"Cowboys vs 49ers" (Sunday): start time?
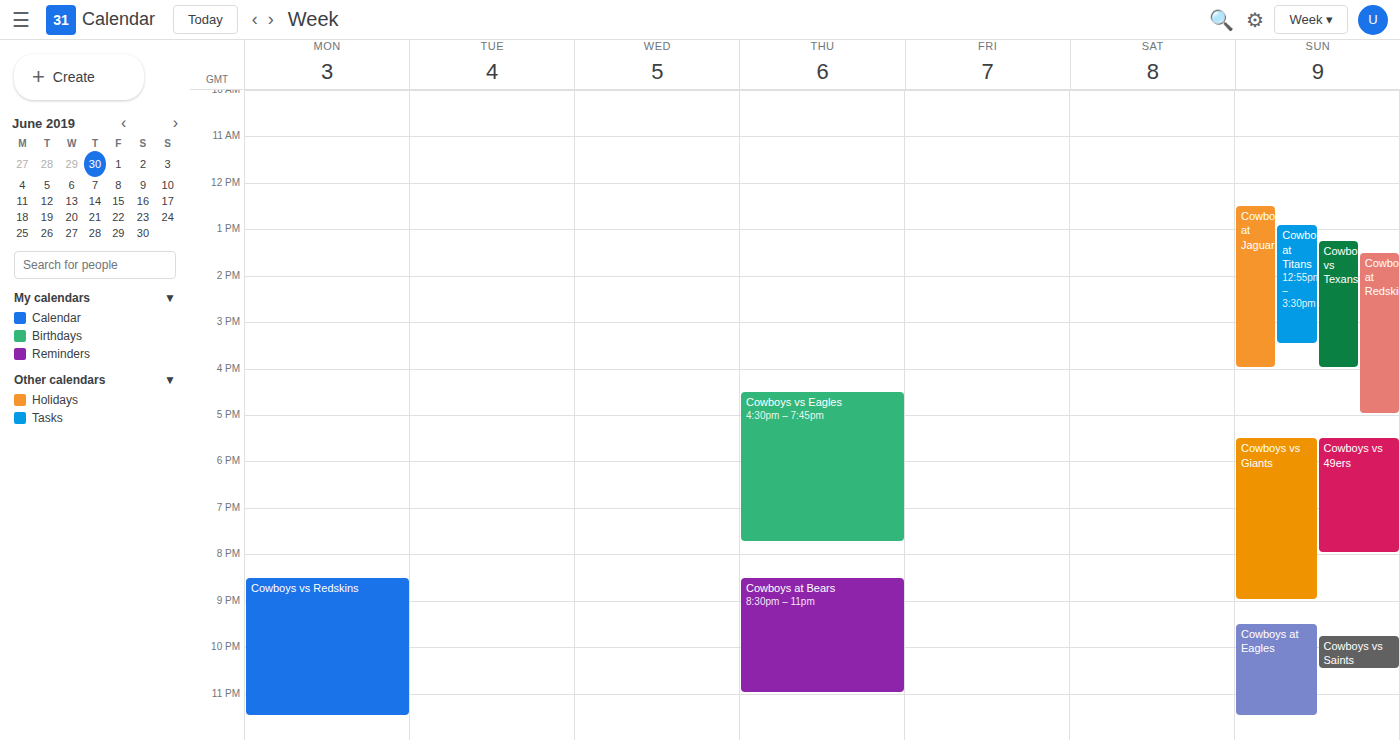
5:30 PM